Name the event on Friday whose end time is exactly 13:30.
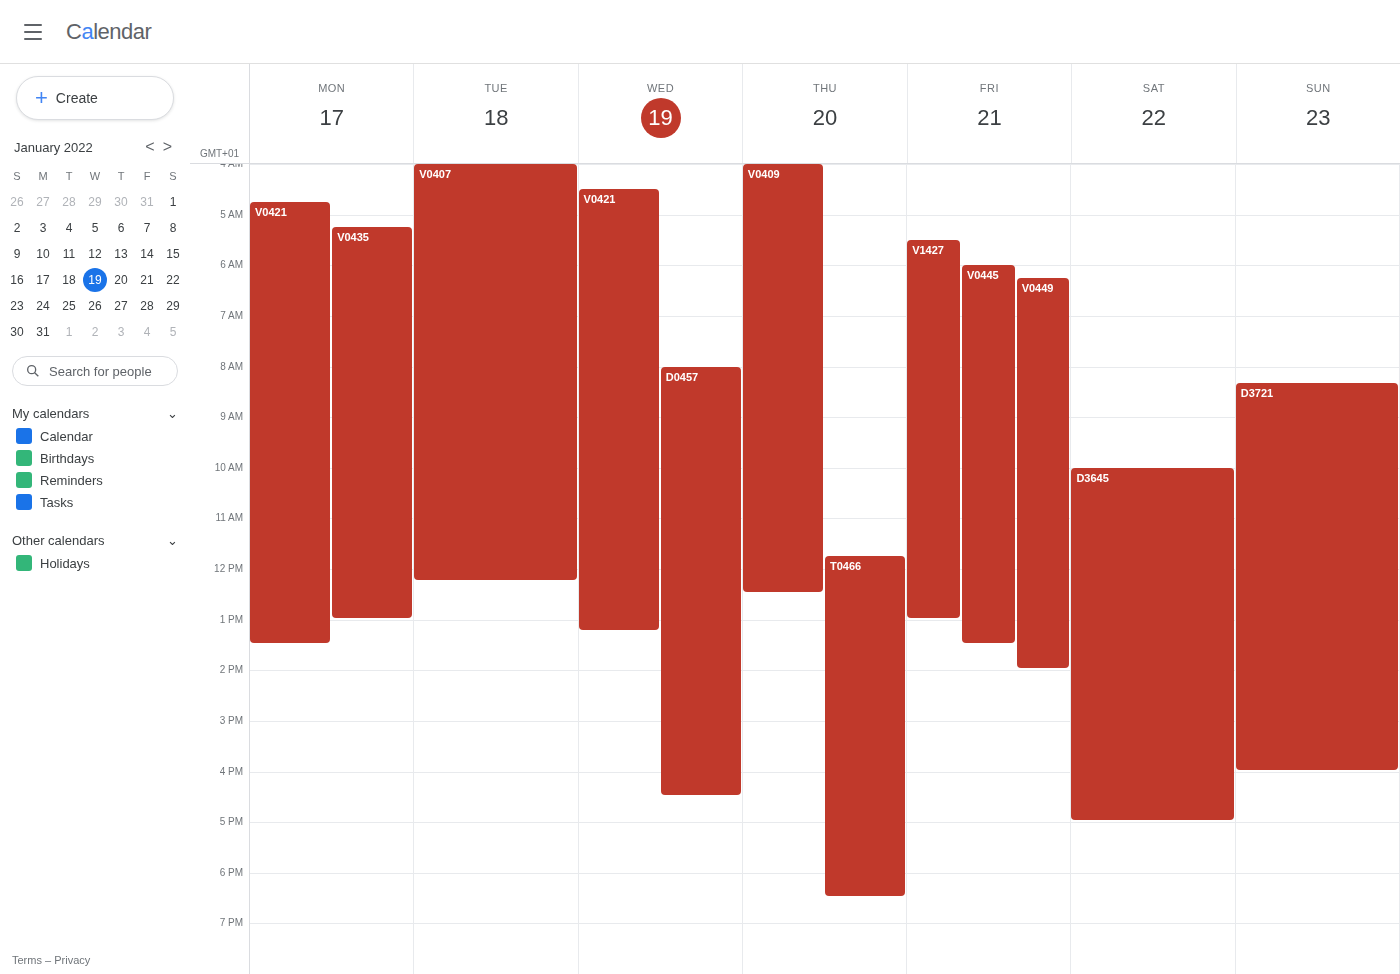
"V0445"